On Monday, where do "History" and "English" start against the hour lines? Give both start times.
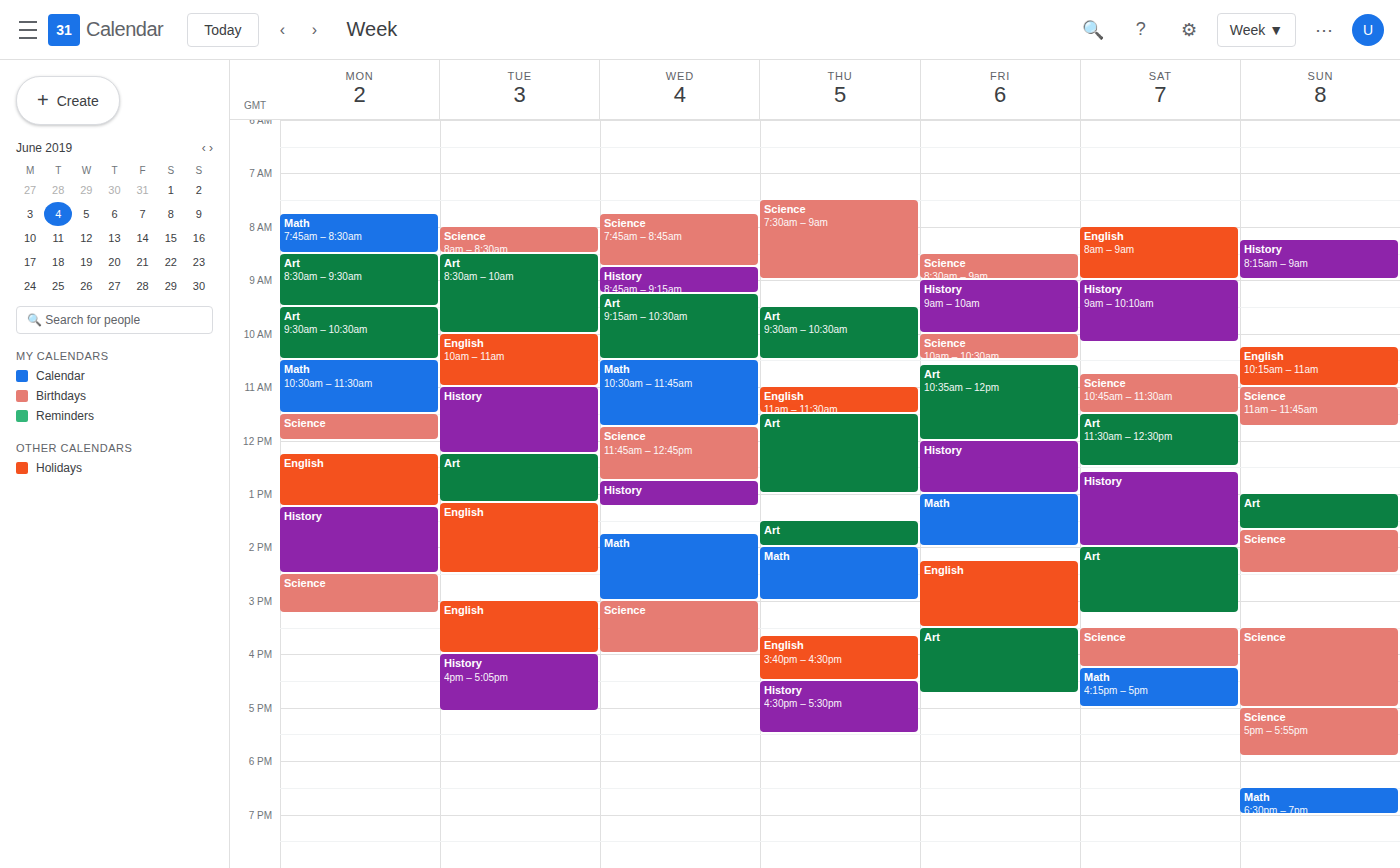
"History": 13:15, neither: a quarter of the way from the 13:00 line to the 14:00 line. "English": 12:15, neither: a quarter of the way from the 12:00 line to the 13:00 line.